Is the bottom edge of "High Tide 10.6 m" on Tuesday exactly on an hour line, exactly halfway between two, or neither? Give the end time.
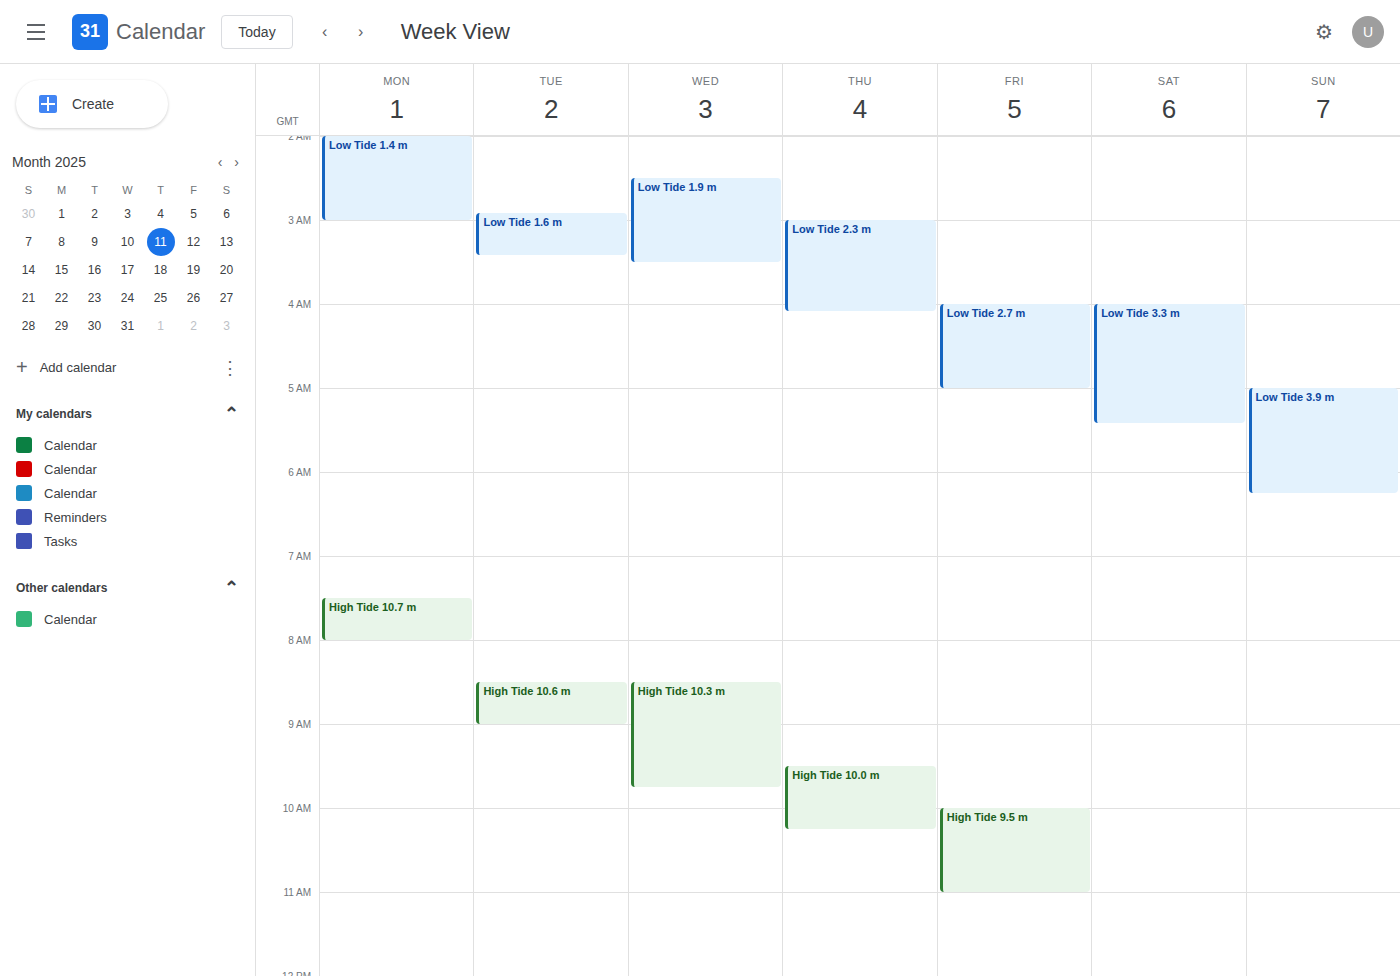
9:00 AM -- exactly on the 9 AM line.